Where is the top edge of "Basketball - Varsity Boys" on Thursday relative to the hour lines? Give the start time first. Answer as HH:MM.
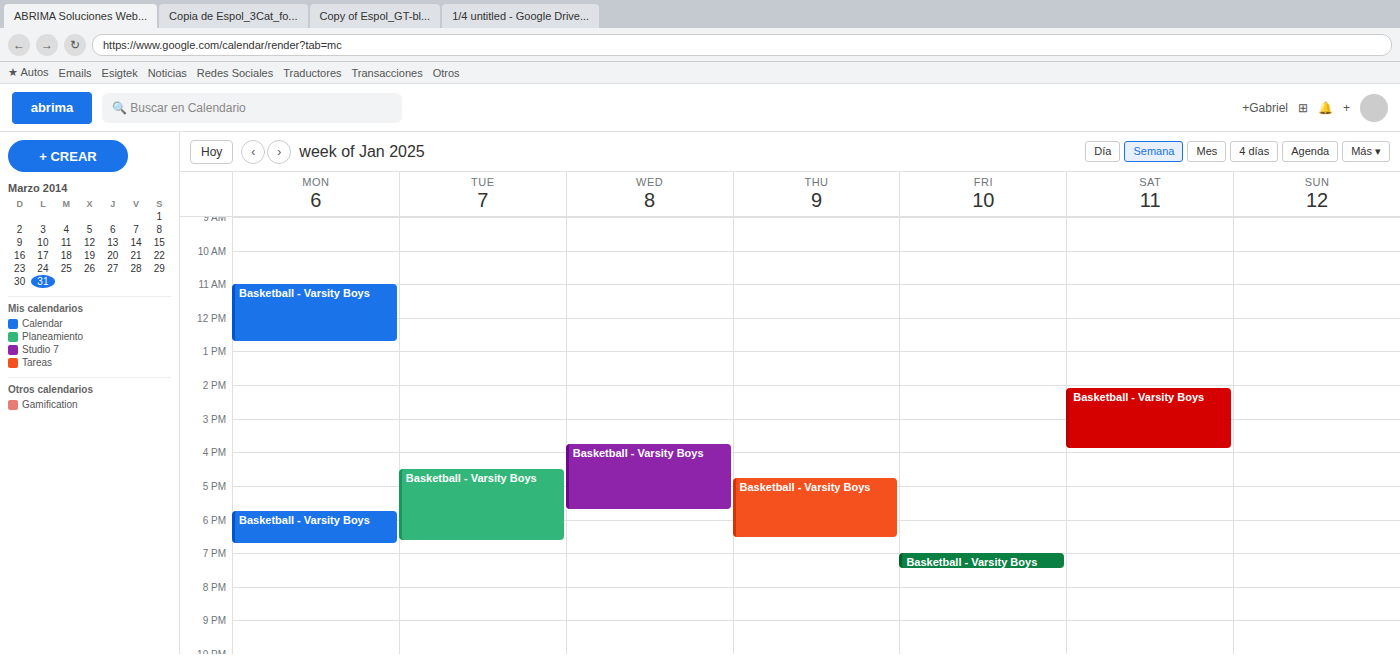
16:45 -- neither: three quarters of the way from the 16:00 line to the 17:00 line.